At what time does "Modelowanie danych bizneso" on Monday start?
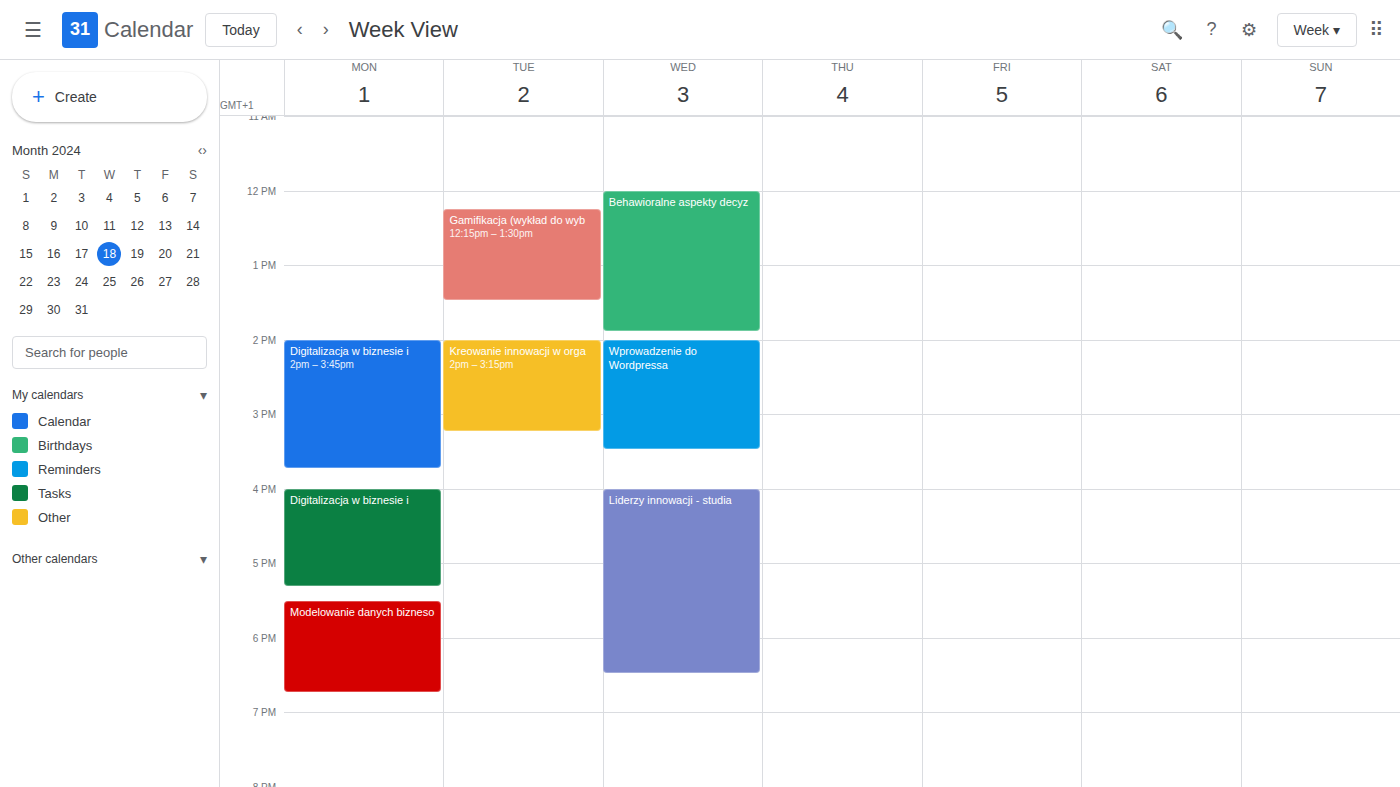
5:30 PM